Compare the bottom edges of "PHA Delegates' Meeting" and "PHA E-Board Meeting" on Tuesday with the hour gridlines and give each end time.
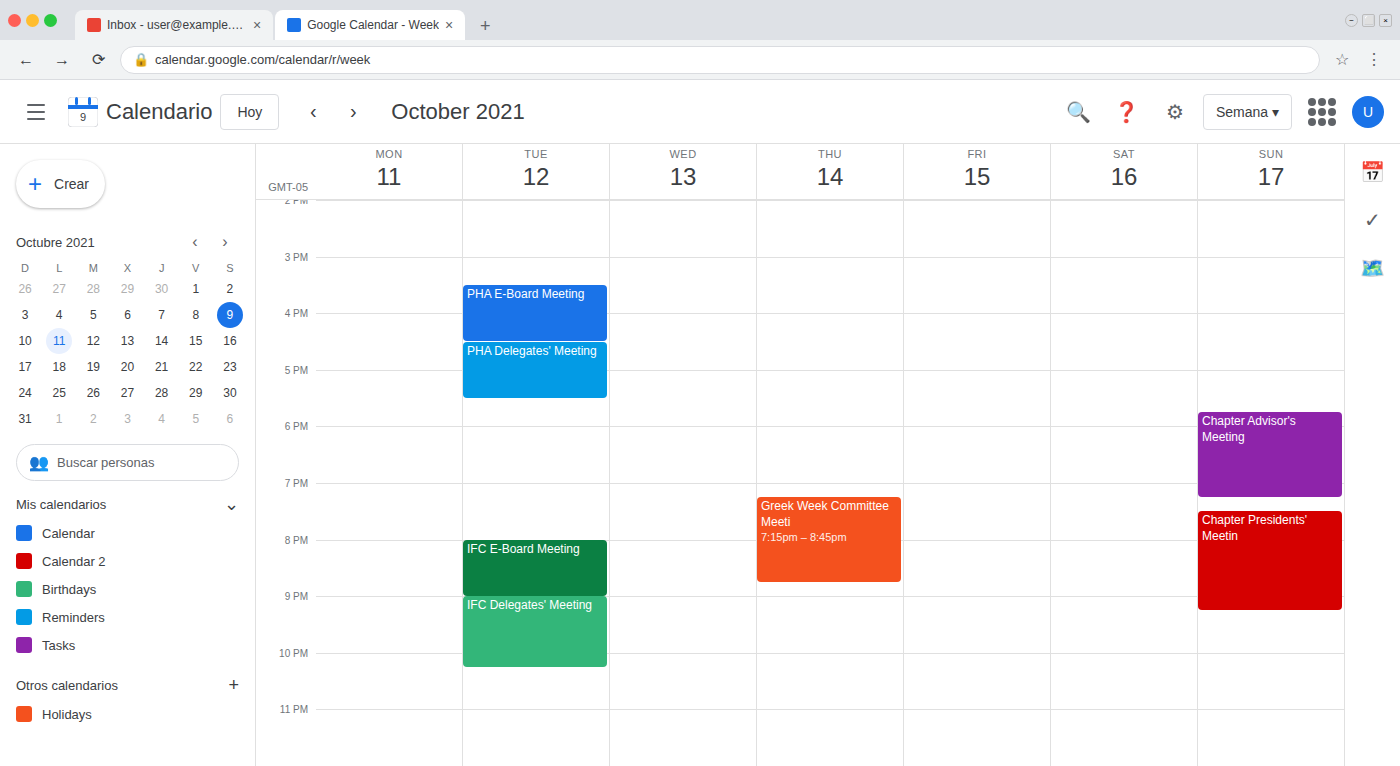
"PHA Delegates' Meeting": 5:30 PM, halfway between the 5 PM and 6 PM lines. "PHA E-Board Meeting": 4:30 PM, halfway between the 4 PM and 5 PM lines.